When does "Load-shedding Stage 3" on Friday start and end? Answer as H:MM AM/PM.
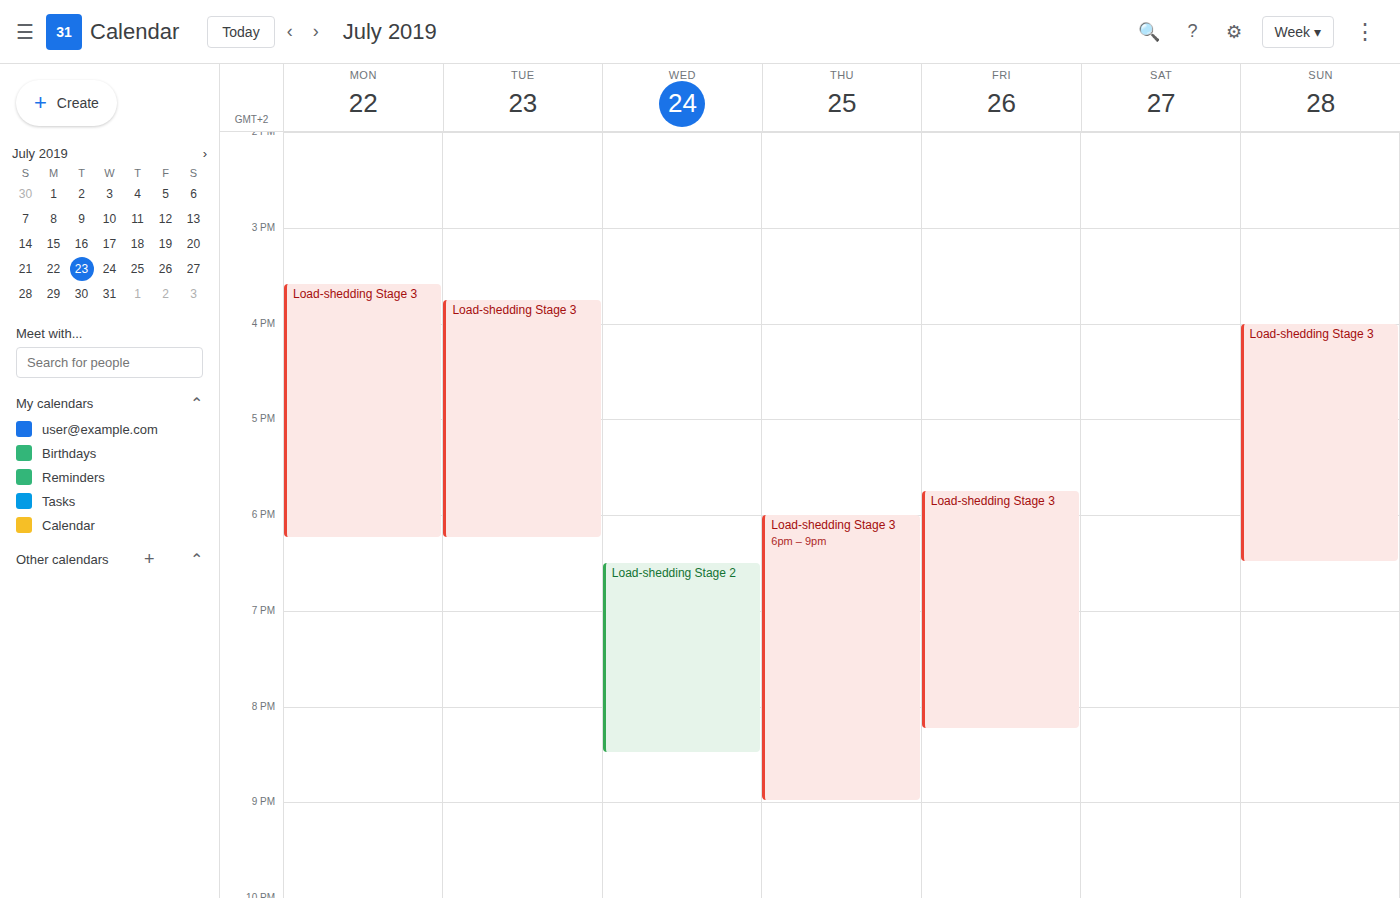
5:45 PM to 8:15 PM